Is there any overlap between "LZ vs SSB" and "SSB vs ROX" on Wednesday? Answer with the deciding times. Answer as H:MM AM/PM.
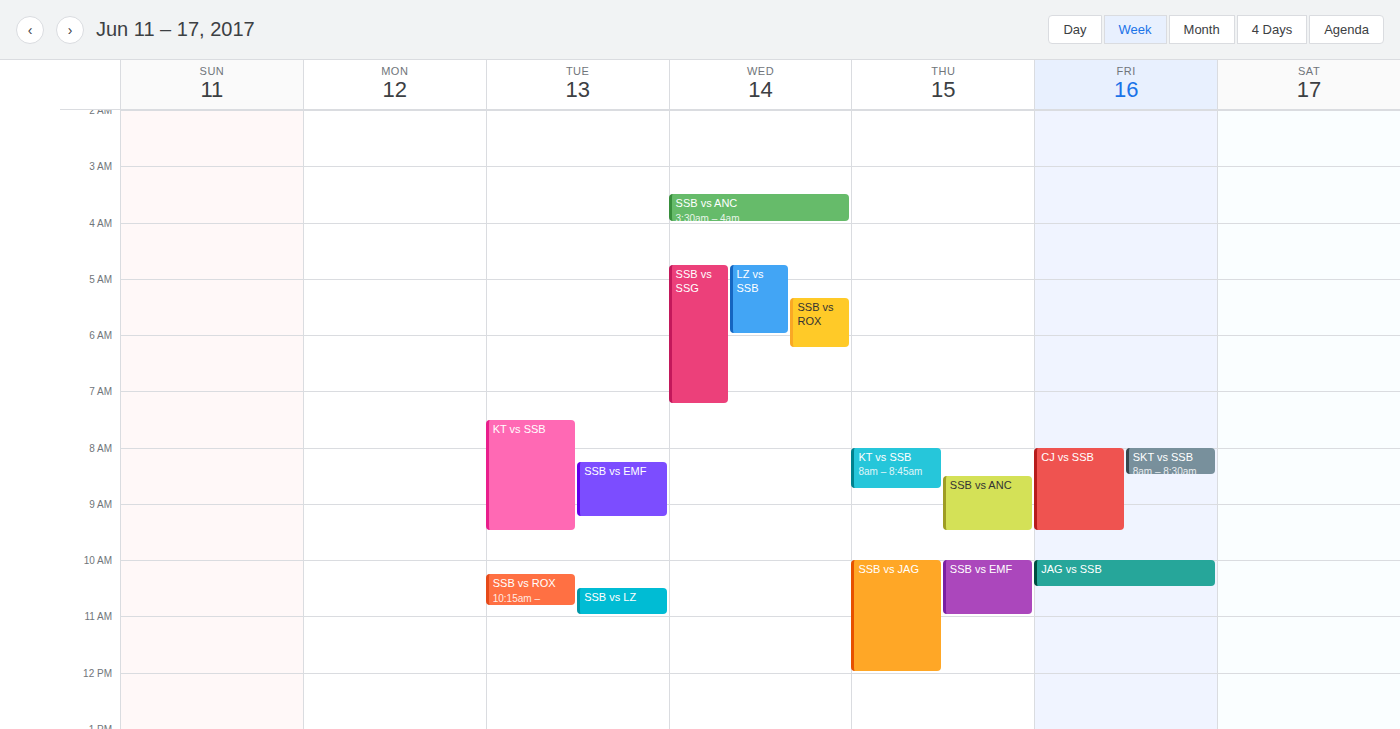
"SSB vs ROX" starts at 5:20 AM, before "LZ vs SSB" ends at 6:00 AM -- they overlap.